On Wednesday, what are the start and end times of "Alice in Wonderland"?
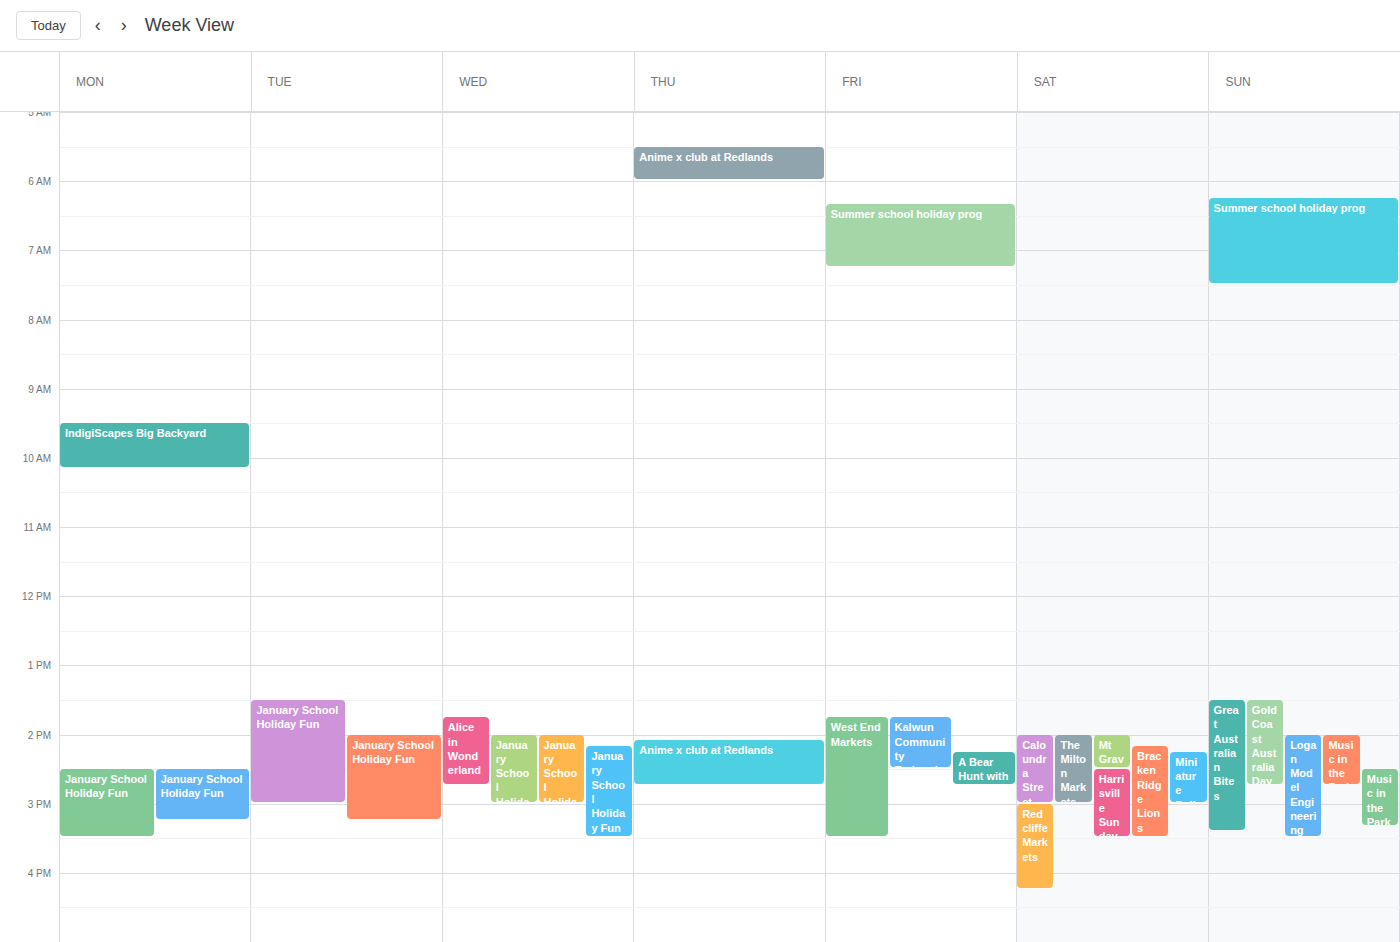
1:45 PM to 2:45 PM